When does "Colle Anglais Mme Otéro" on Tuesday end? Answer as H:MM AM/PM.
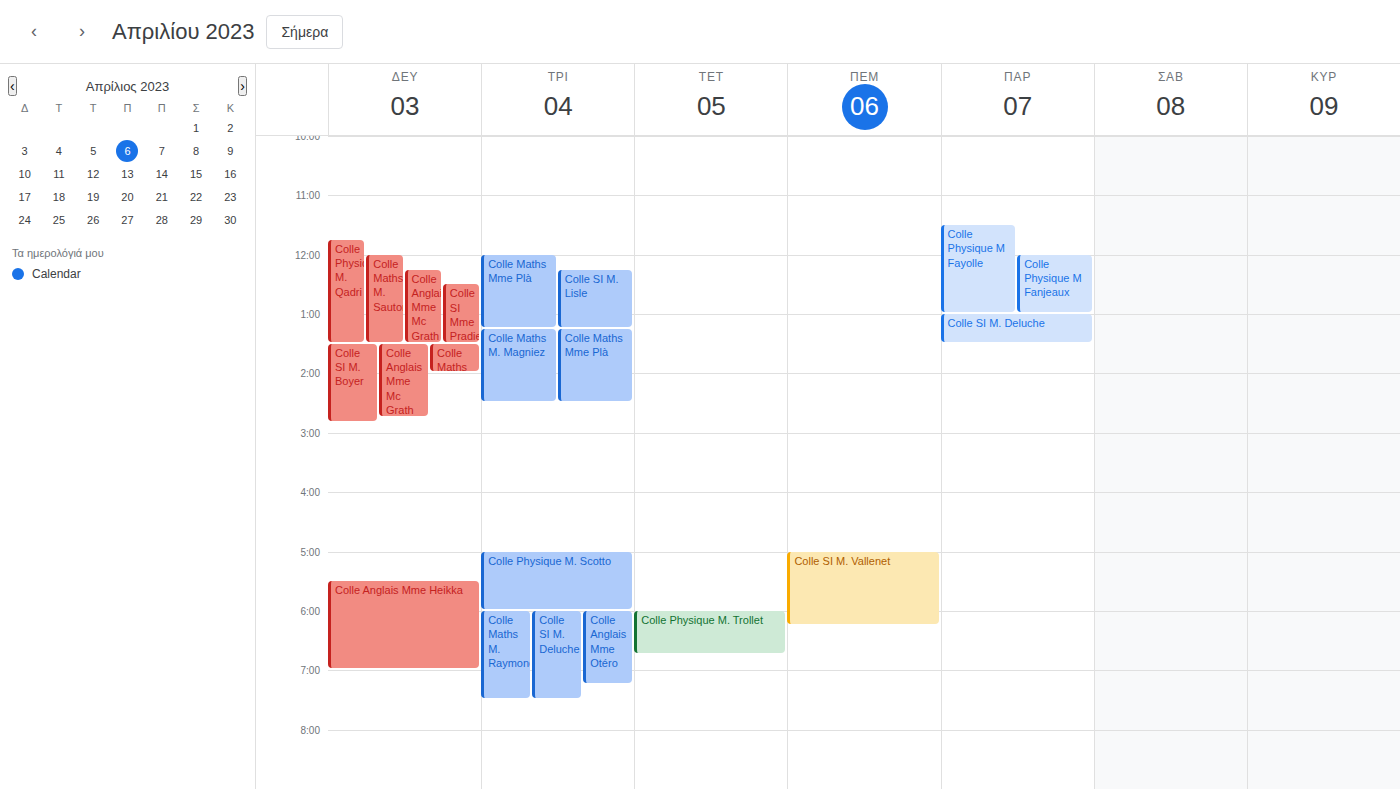
7:15 PM